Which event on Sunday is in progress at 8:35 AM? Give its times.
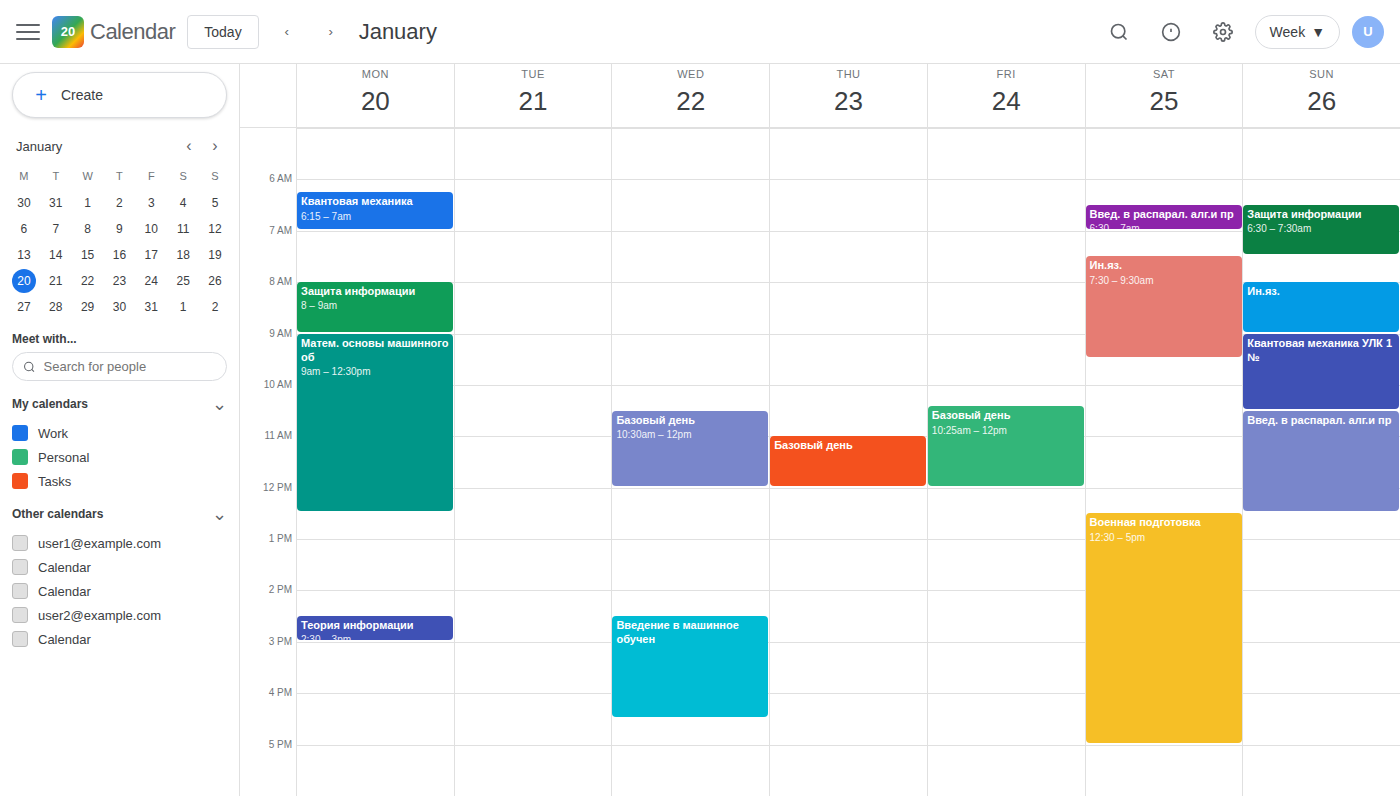
"Ин.яз.", 8:00 AM to 9:00 AM